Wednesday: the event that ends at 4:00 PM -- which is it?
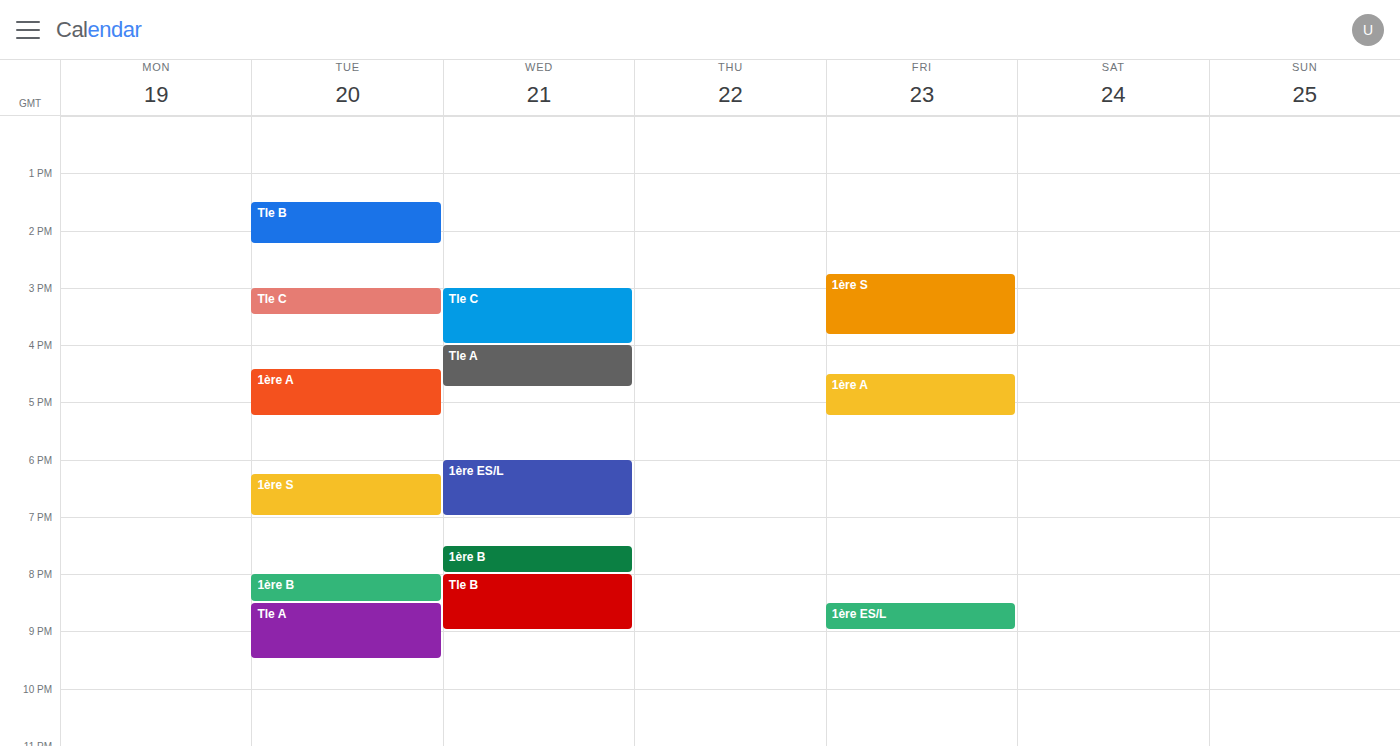
"Tle C"